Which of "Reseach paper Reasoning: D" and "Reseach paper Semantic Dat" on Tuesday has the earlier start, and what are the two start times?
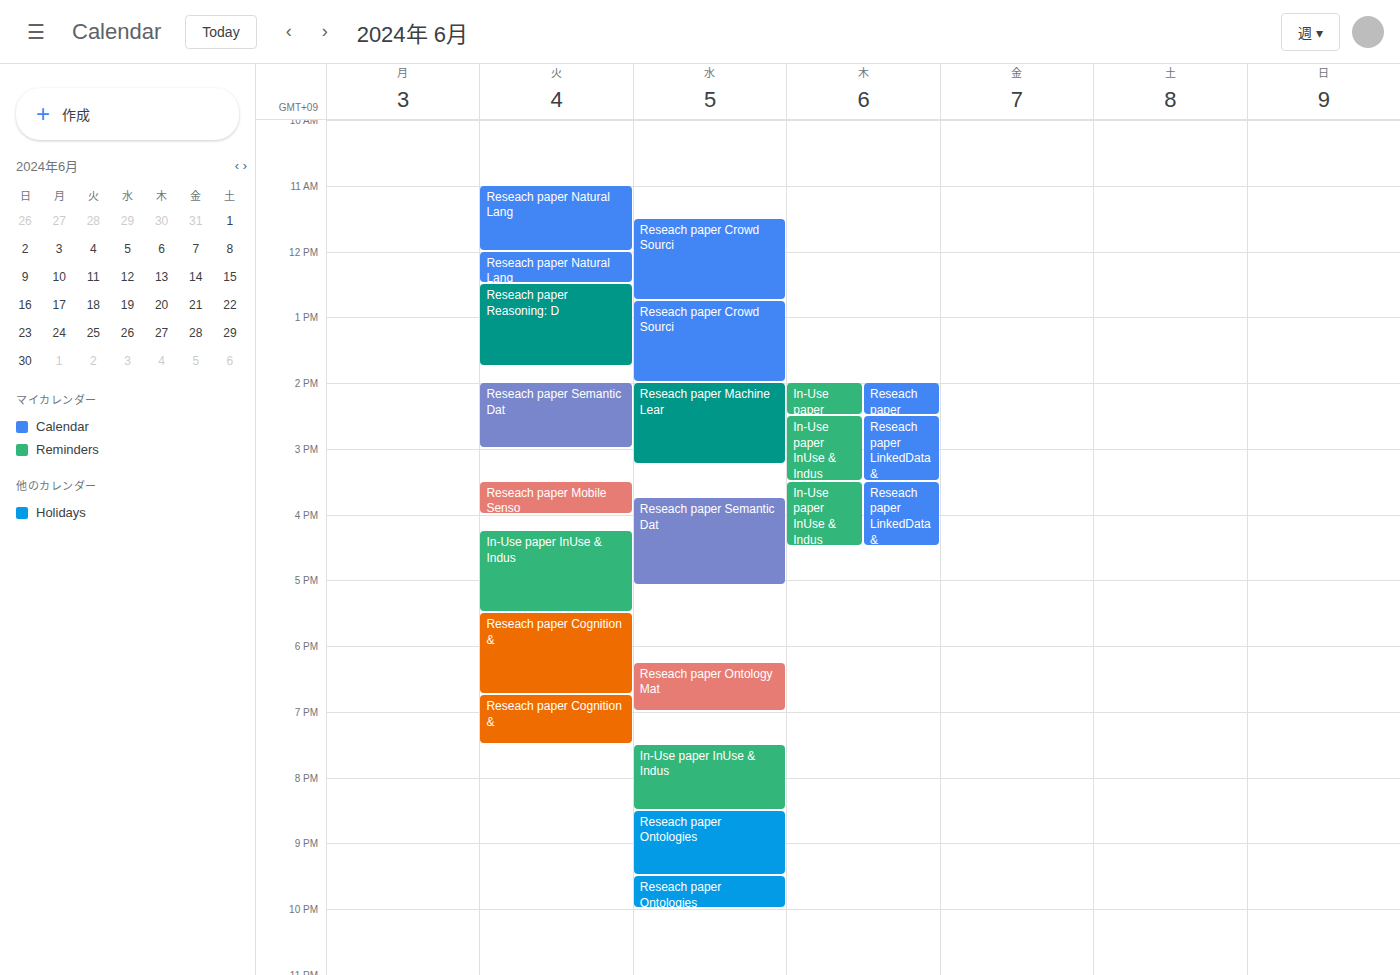
"Reseach paper Reasoning: D" 12:30 PM; "Reseach paper Semantic Dat" 2:00 PM.